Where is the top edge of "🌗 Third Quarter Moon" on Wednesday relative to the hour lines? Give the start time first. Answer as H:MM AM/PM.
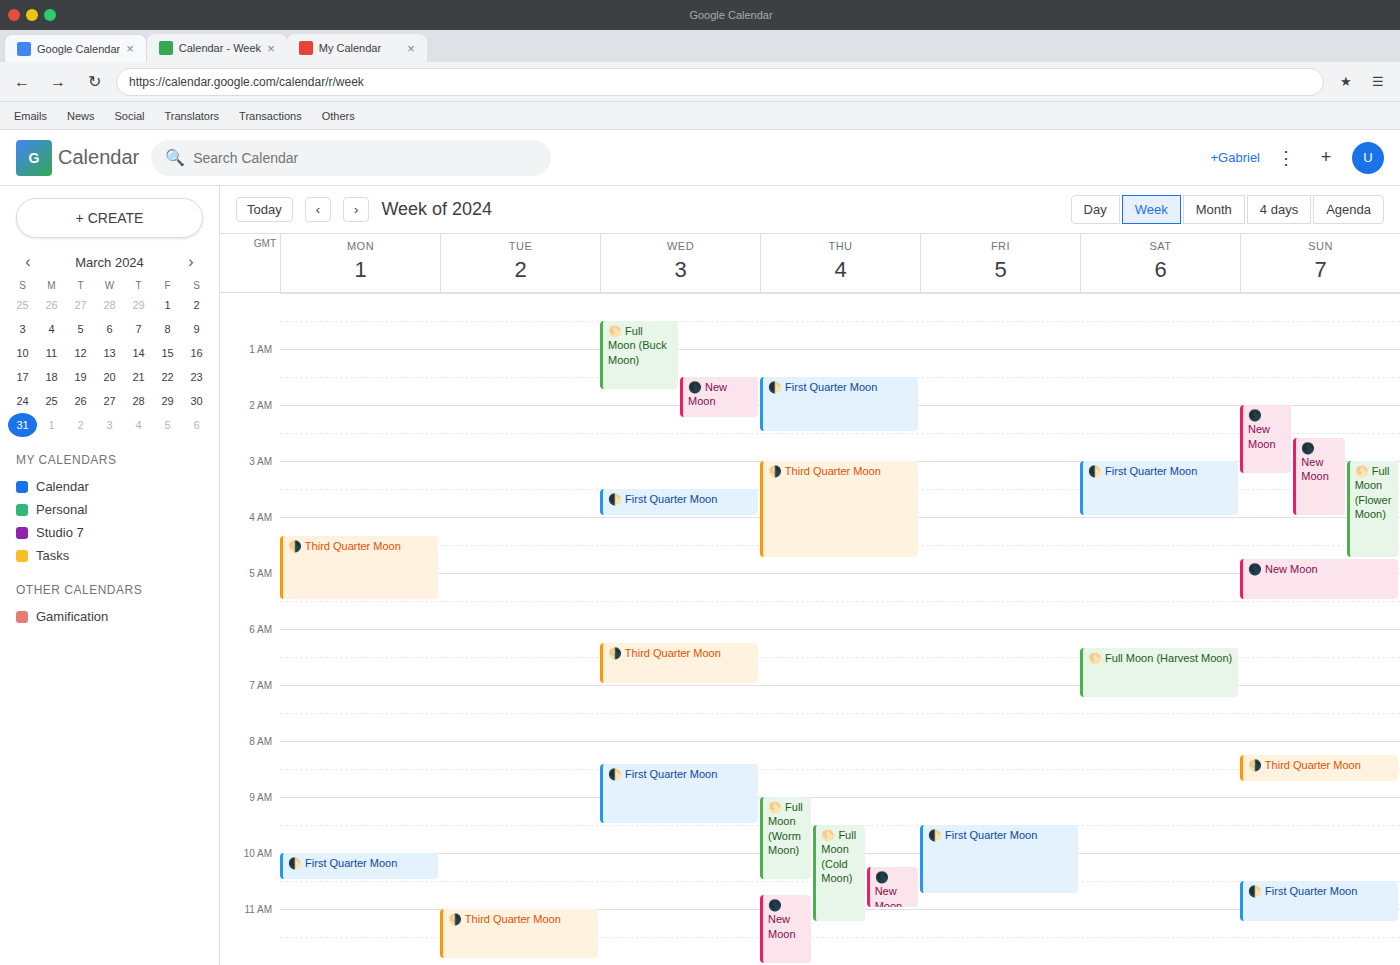
6:15 AM -- neither: a quarter of the way from the 6 AM line to the 7 AM line.